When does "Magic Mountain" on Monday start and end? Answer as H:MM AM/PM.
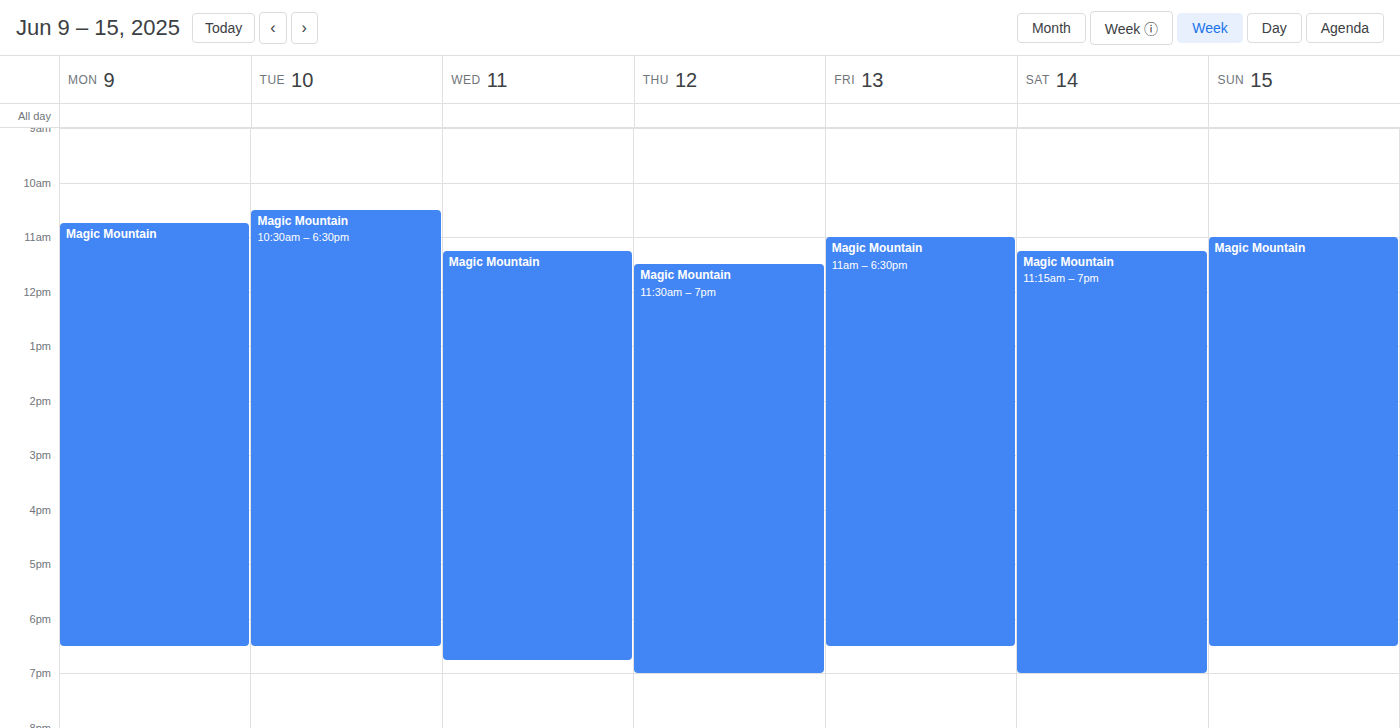
10:45 AM to 6:30 PM